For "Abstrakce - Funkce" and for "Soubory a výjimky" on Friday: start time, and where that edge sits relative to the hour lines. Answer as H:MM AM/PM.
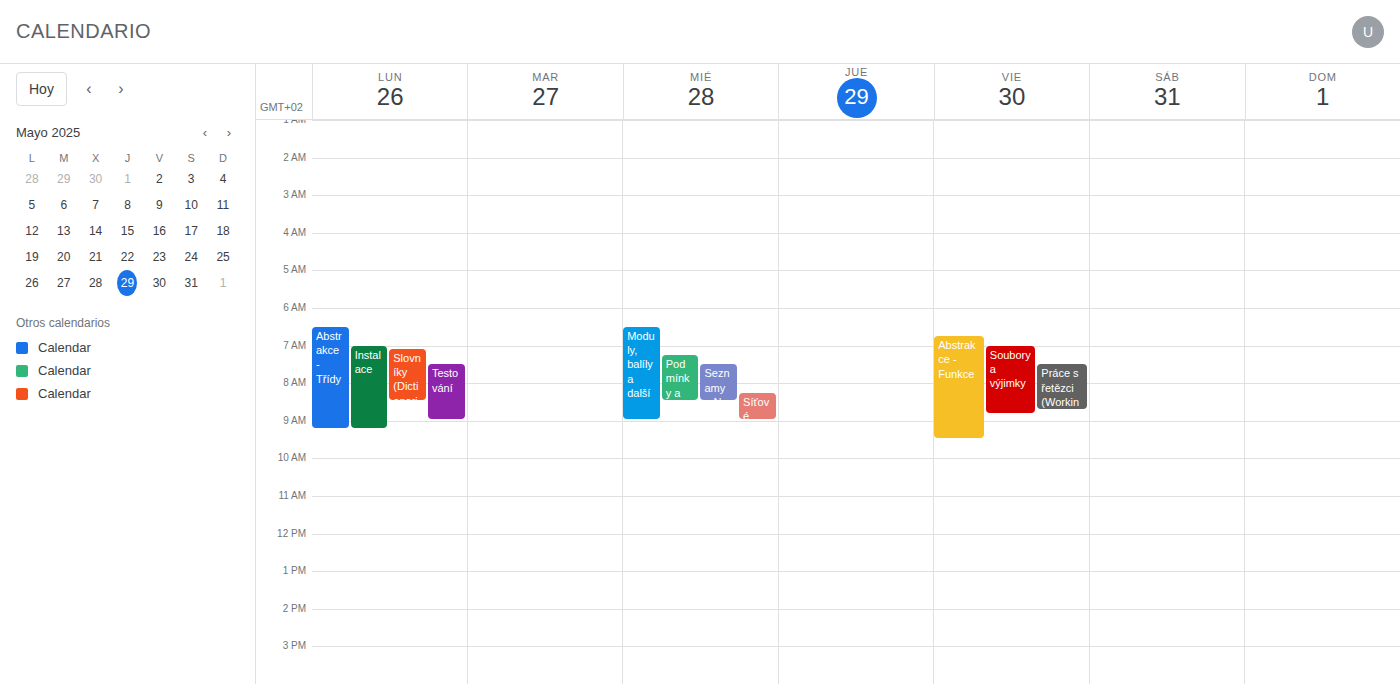
"Abstrakce - Funkce": 6:45 AM, neither: three quarters of the way from the 6 AM line to the 7 AM line. "Soubory a výjimky": 7:00 AM, exactly on the 7 AM line.